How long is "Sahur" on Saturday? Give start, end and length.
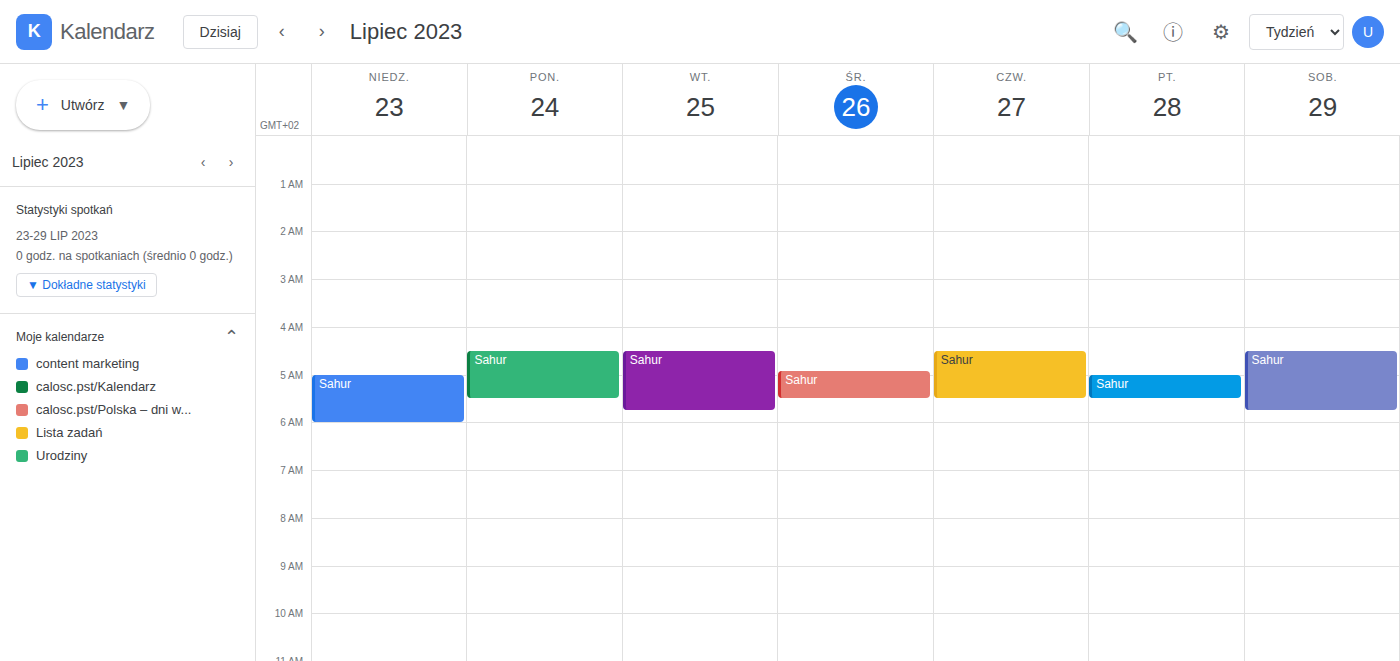
4:30 AM to 5:45 AM, 1 hour 15 minutes